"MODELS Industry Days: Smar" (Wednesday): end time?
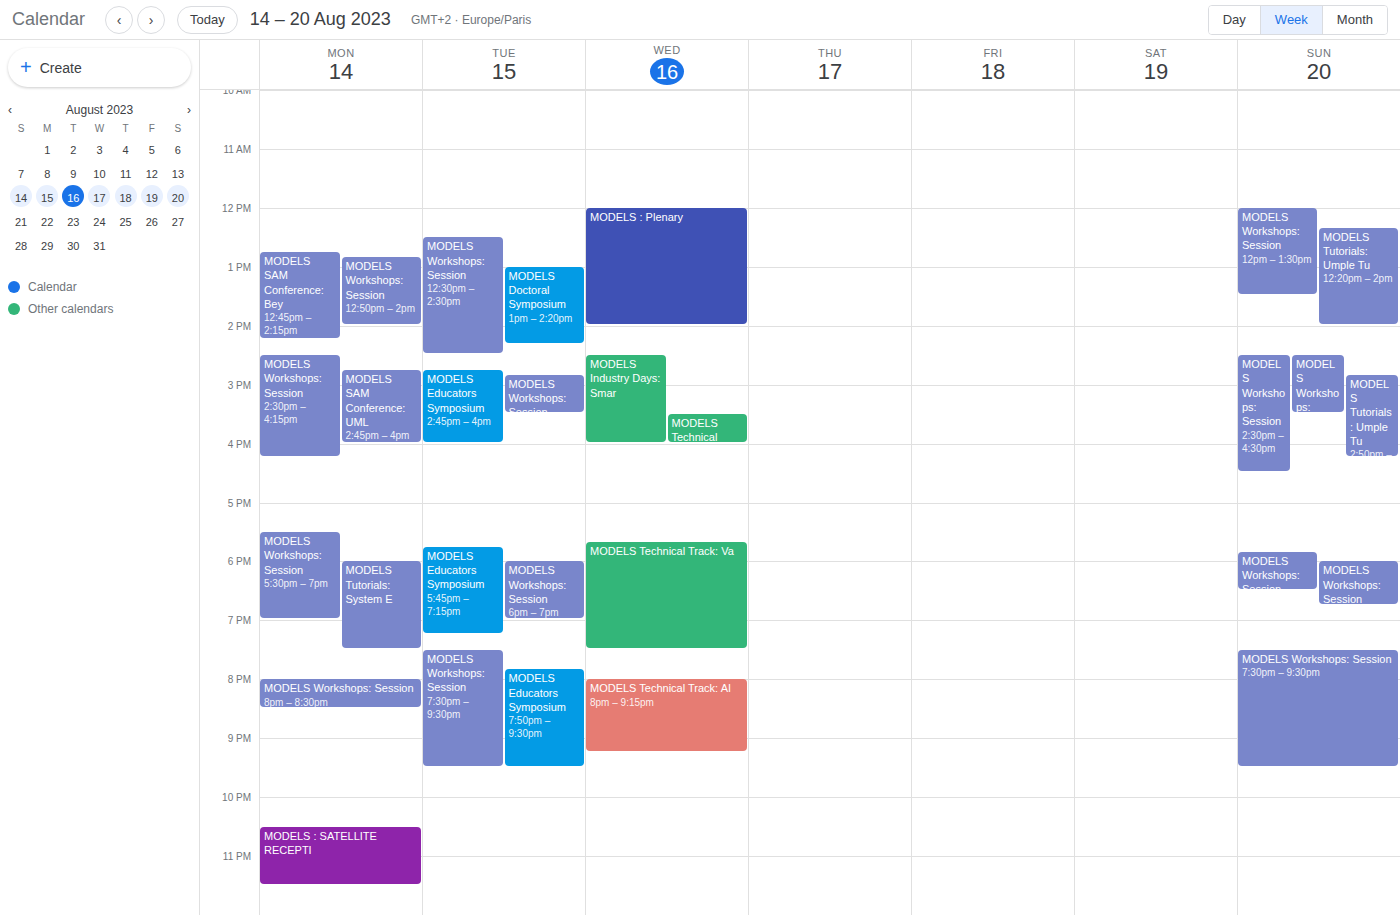
4:00 PM